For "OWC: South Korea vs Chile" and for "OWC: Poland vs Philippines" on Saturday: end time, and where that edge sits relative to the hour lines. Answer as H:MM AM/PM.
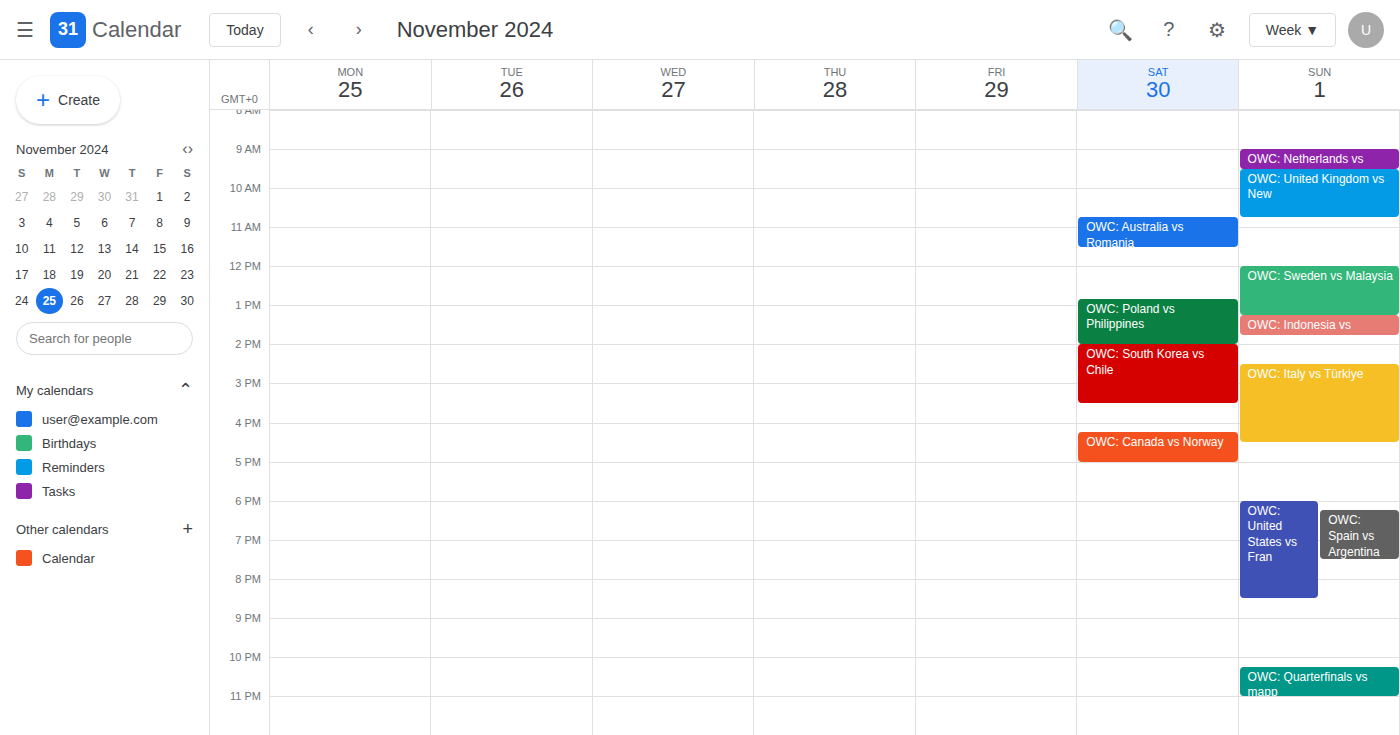
"OWC: South Korea vs Chile": 3:30 PM, halfway between the 3 PM and 4 PM lines. "OWC: Poland vs Philippines": 2:00 PM, exactly on the 2 PM line.